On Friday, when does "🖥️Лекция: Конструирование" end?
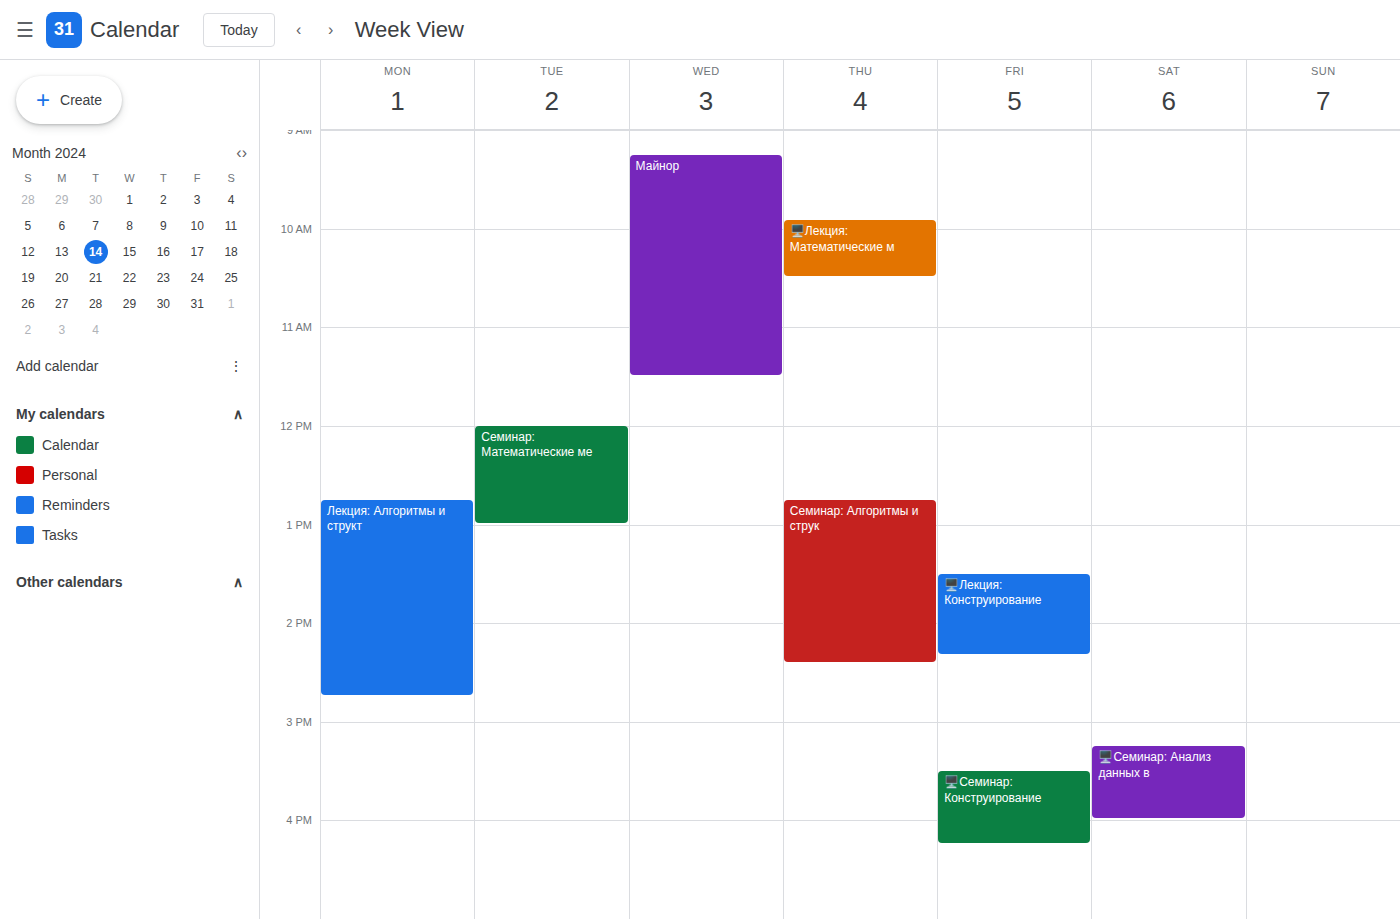
2:20 PM